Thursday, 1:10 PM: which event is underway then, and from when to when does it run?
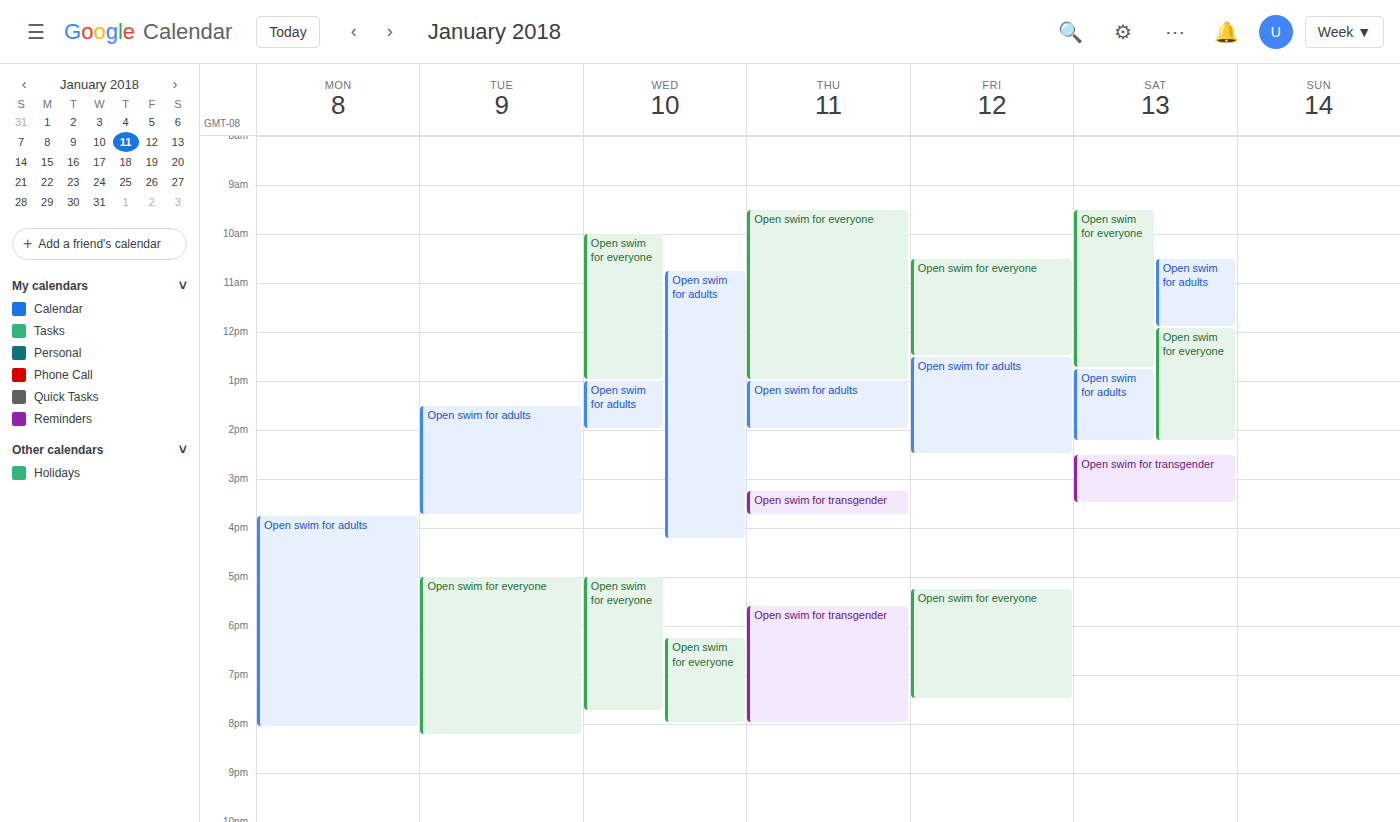
"Open swim for adults", 1:00 PM to 2:00 PM